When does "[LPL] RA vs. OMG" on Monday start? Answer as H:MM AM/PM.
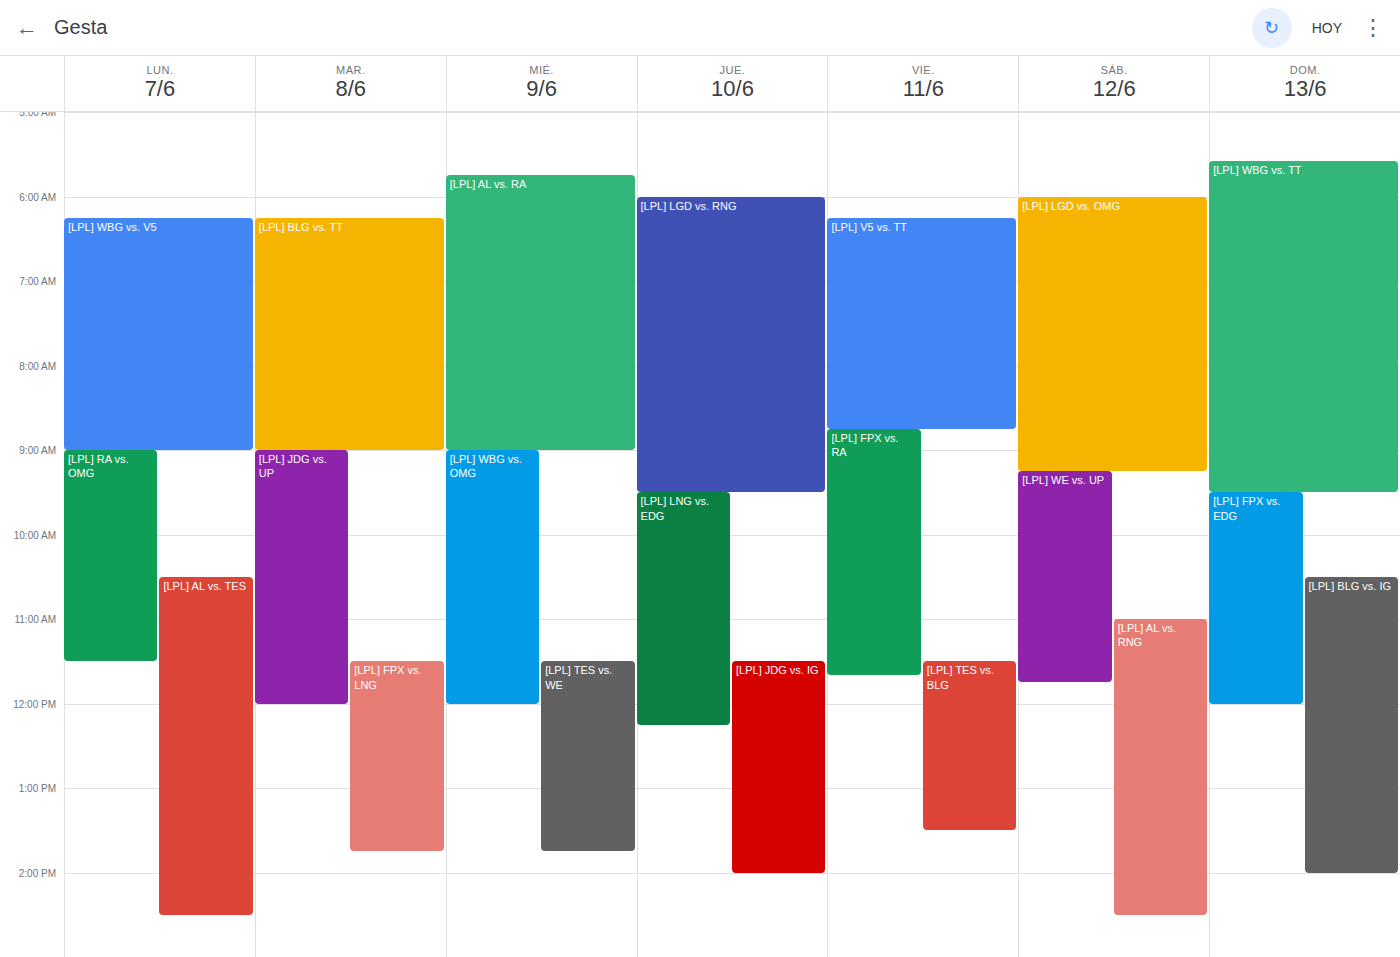
9:00 AM